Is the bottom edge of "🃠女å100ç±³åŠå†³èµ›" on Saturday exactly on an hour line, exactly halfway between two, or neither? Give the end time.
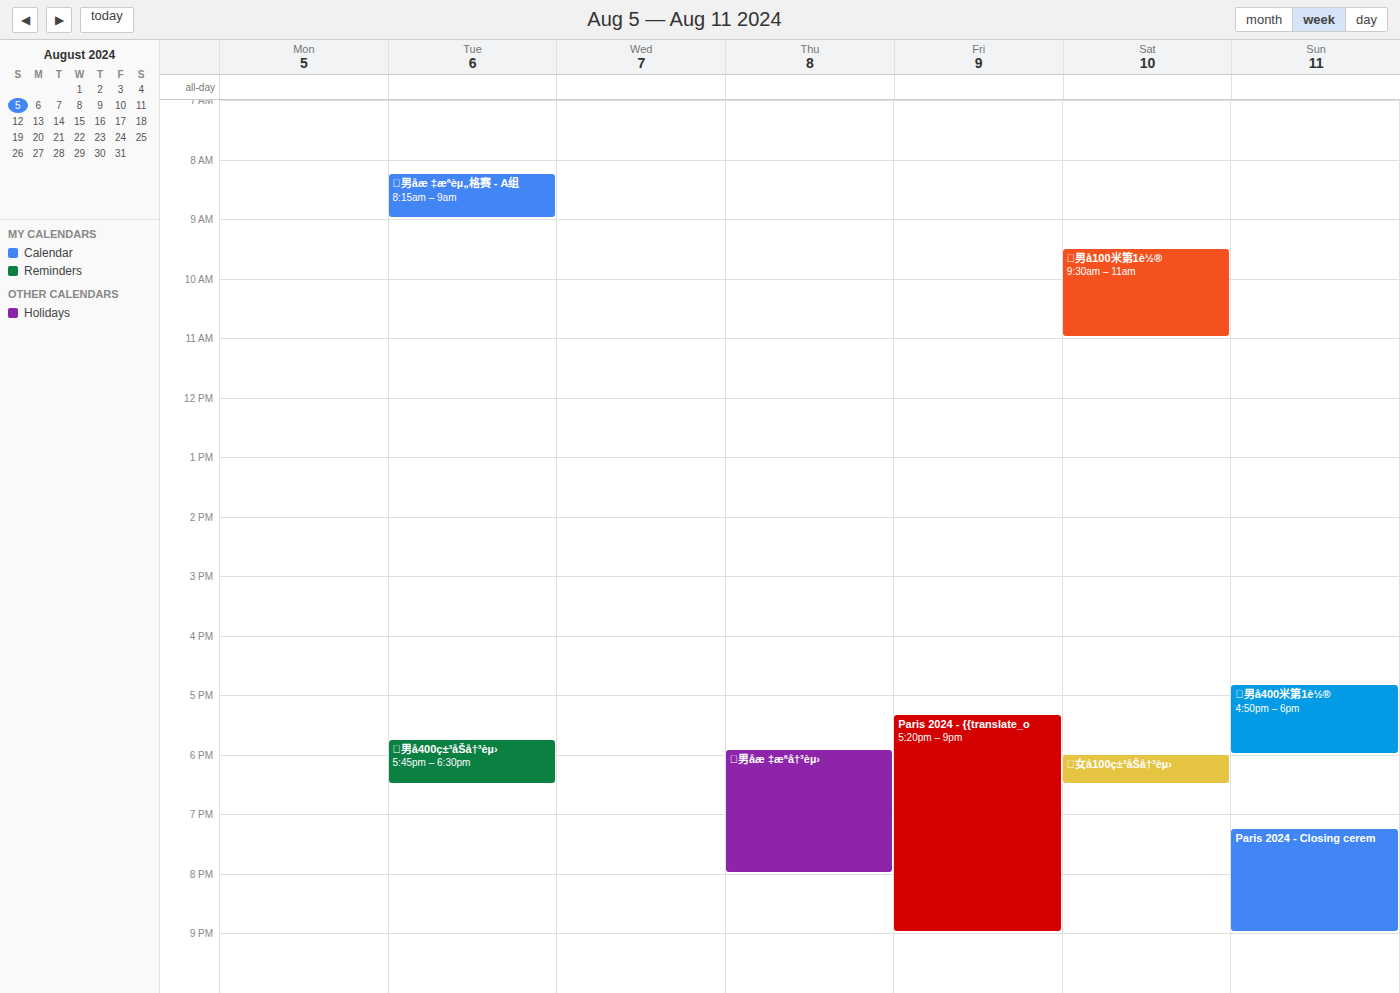
6:30 PM -- halfway between the 6 PM and 7 PM lines.